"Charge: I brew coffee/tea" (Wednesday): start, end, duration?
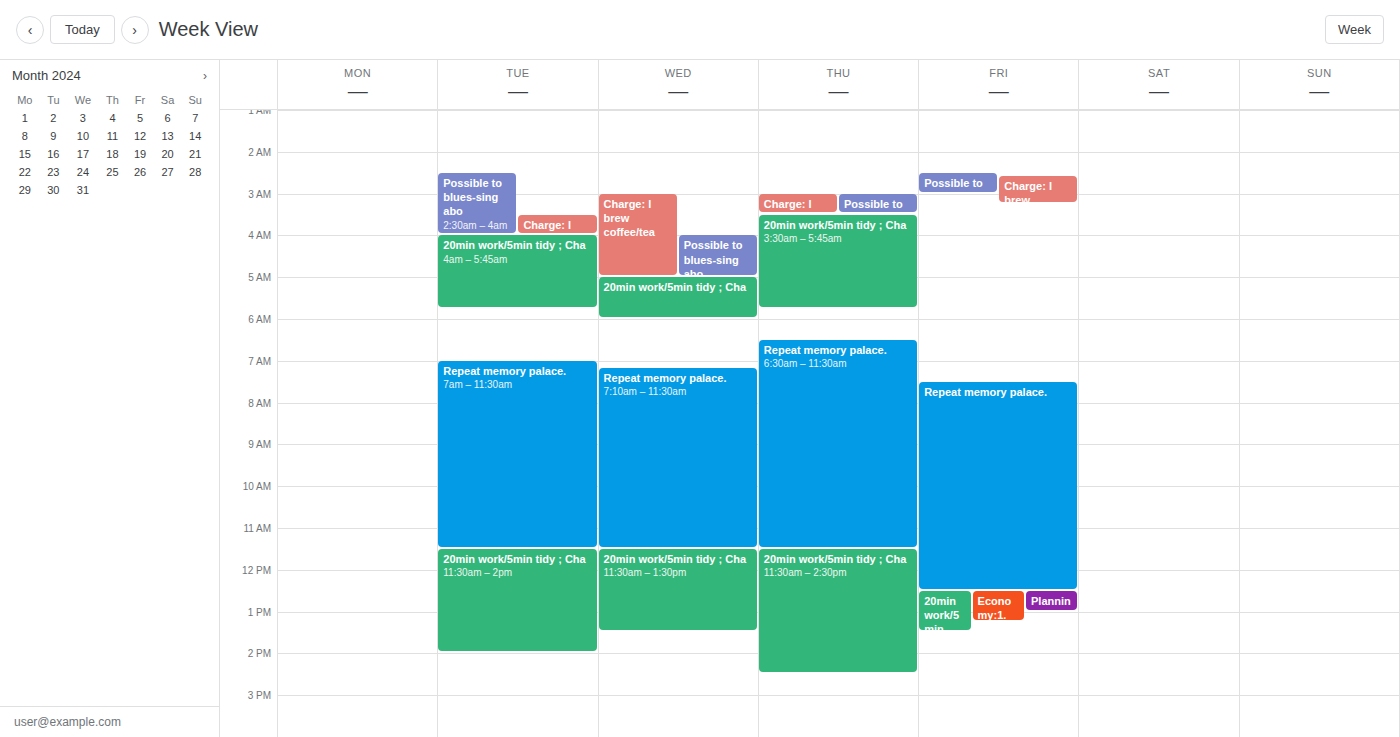
03:00 to 05:00, 2 hours